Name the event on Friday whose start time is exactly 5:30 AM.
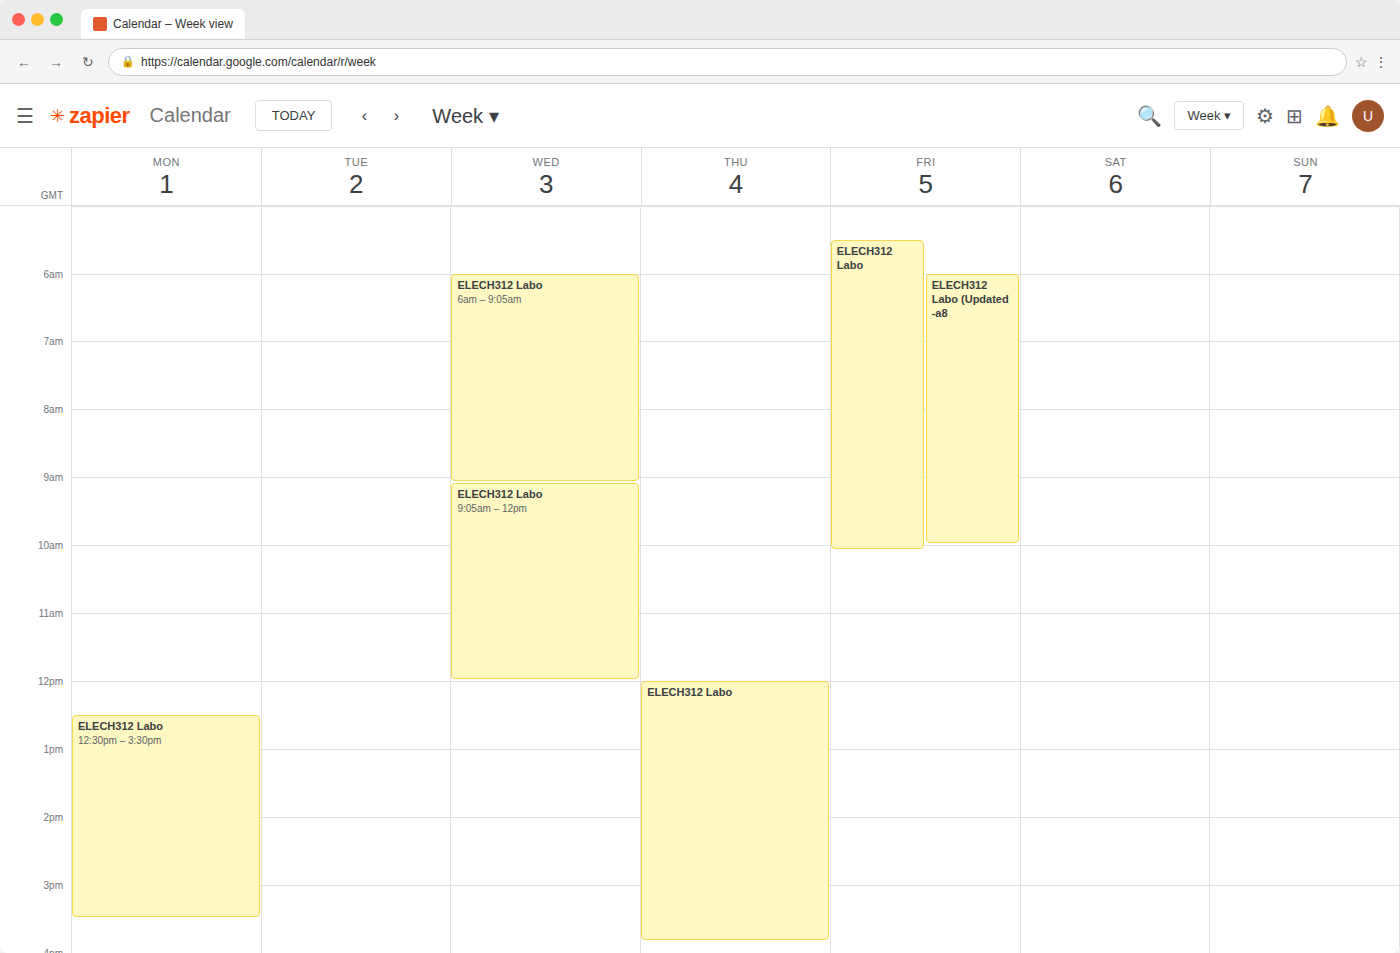
"ELECH312 Labo"